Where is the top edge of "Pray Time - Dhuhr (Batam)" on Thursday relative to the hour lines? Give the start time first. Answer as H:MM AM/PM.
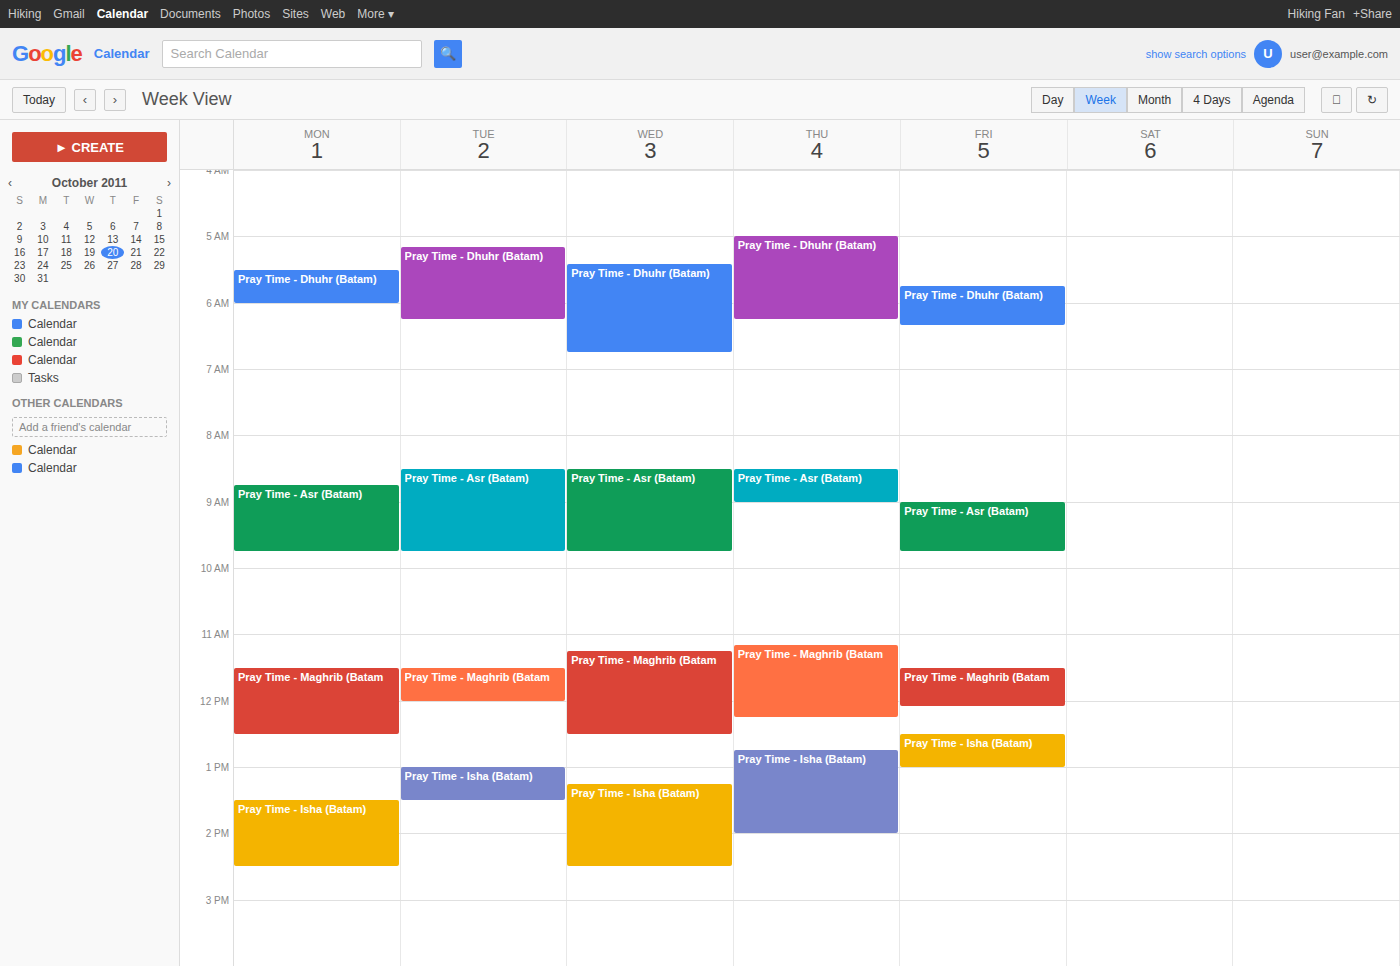
5:00 AM -- exactly on the 5 AM line.